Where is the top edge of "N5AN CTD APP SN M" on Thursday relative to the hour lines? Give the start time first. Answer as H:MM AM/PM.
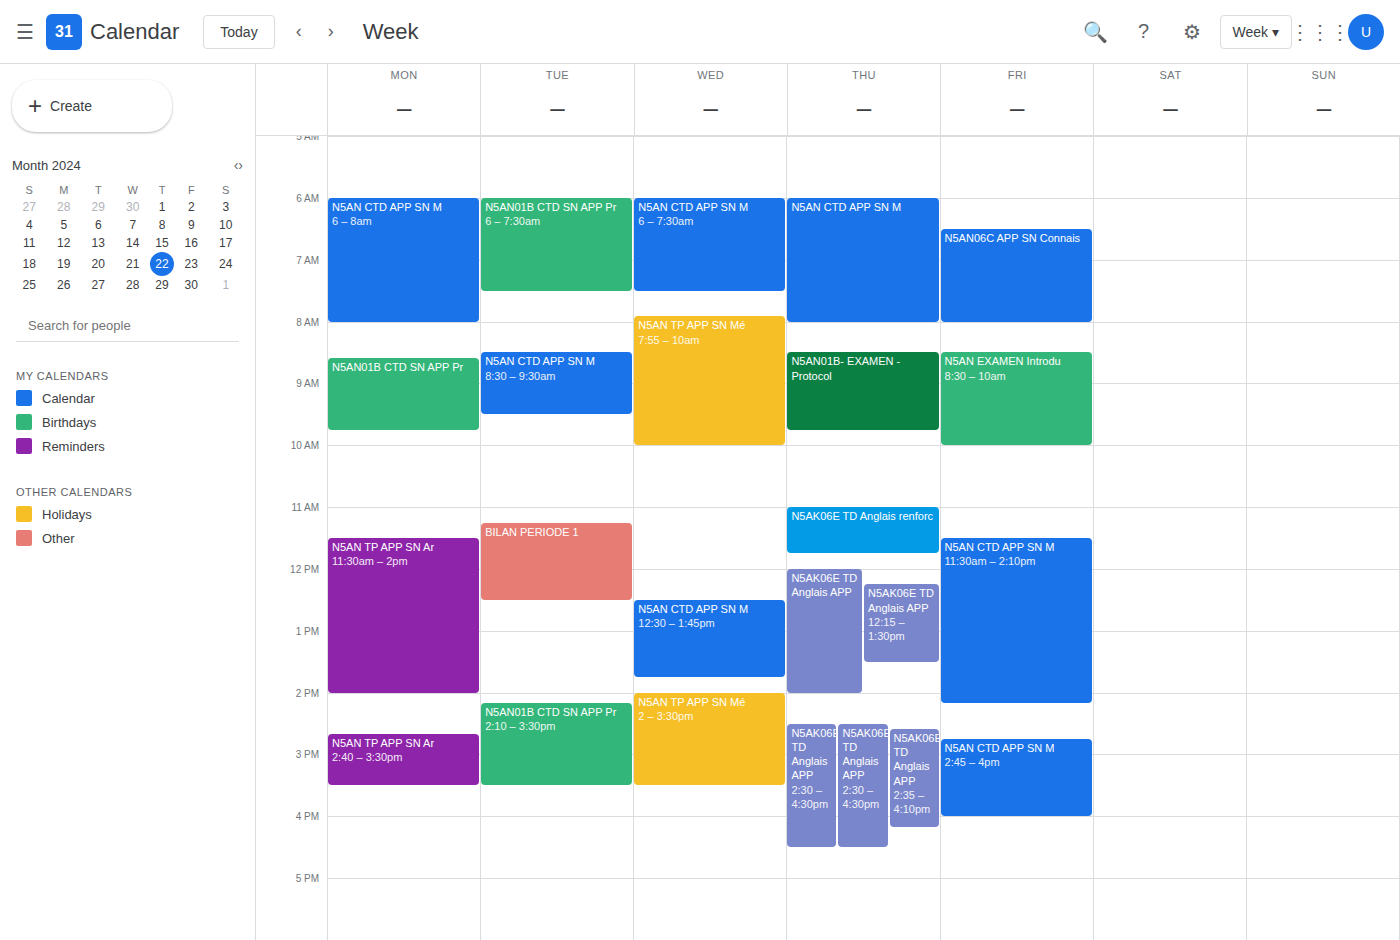
6:00 AM -- exactly on the 6 AM line.